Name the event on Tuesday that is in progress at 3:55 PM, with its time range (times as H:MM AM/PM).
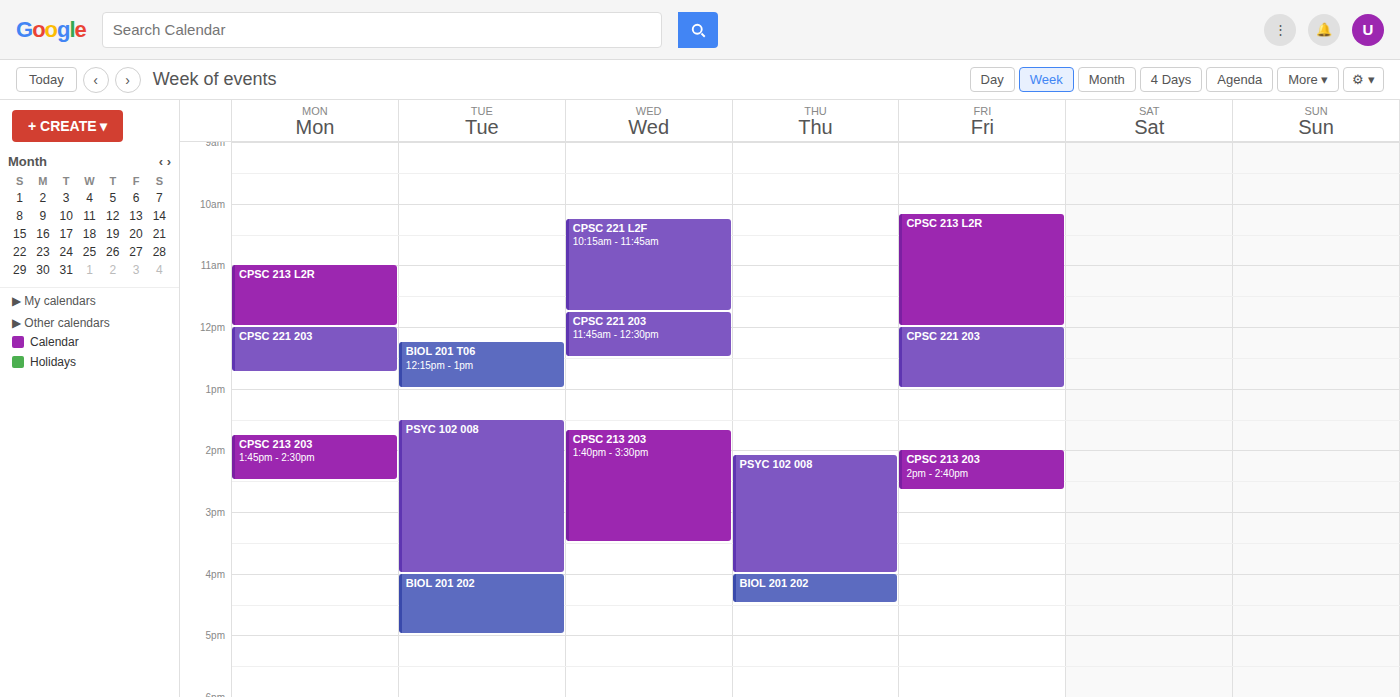
"PSYC 102 008", 1:30 PM to 4:00 PM